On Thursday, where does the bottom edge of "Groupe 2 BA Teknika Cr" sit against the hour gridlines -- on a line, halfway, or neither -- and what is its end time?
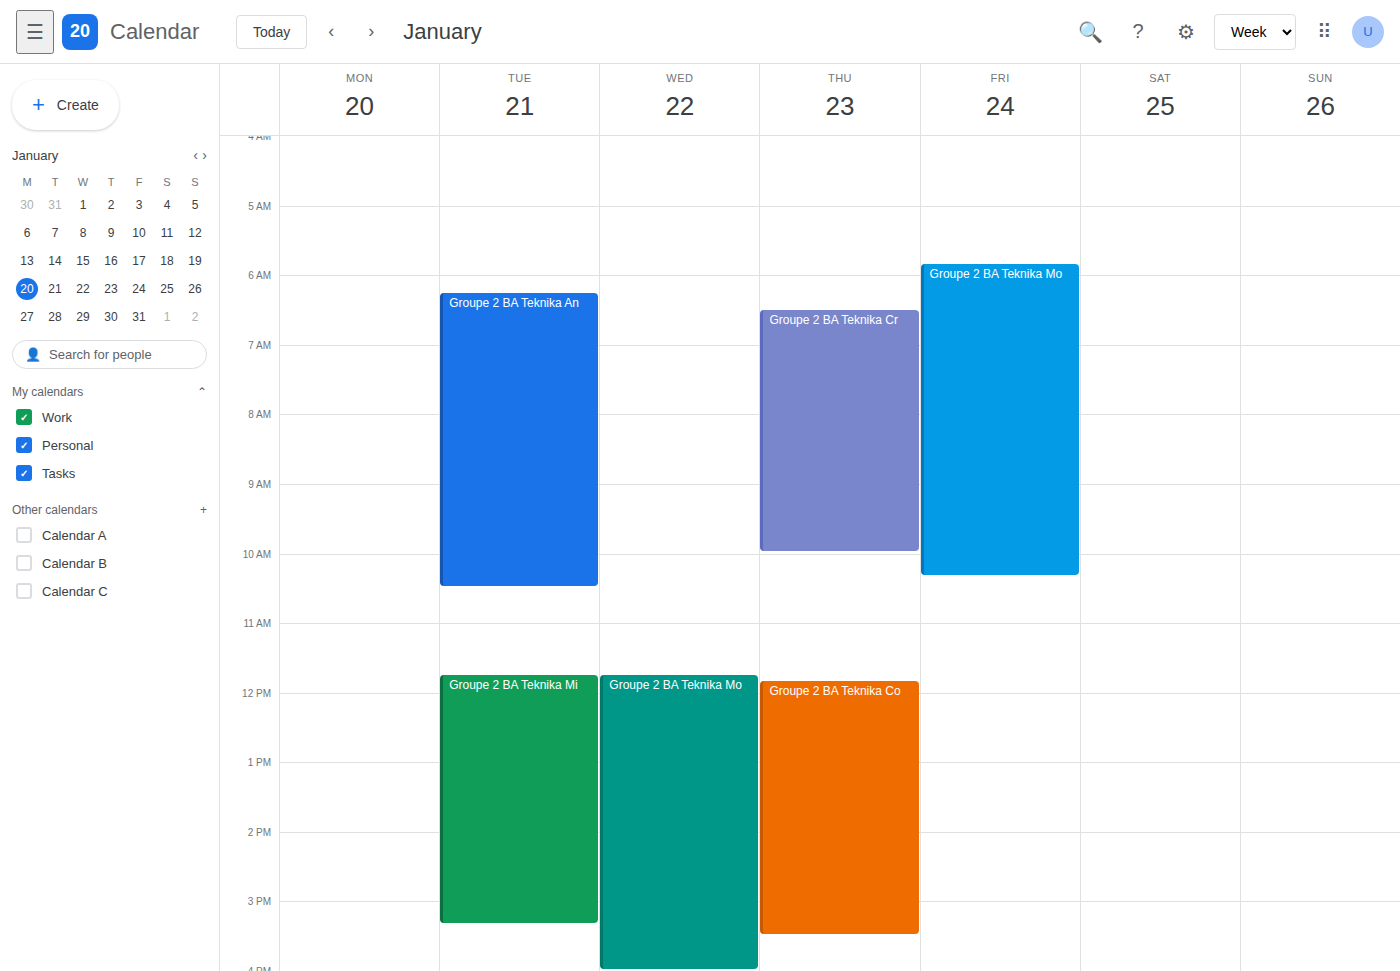
10:00 AM -- exactly on the 10 AM line.